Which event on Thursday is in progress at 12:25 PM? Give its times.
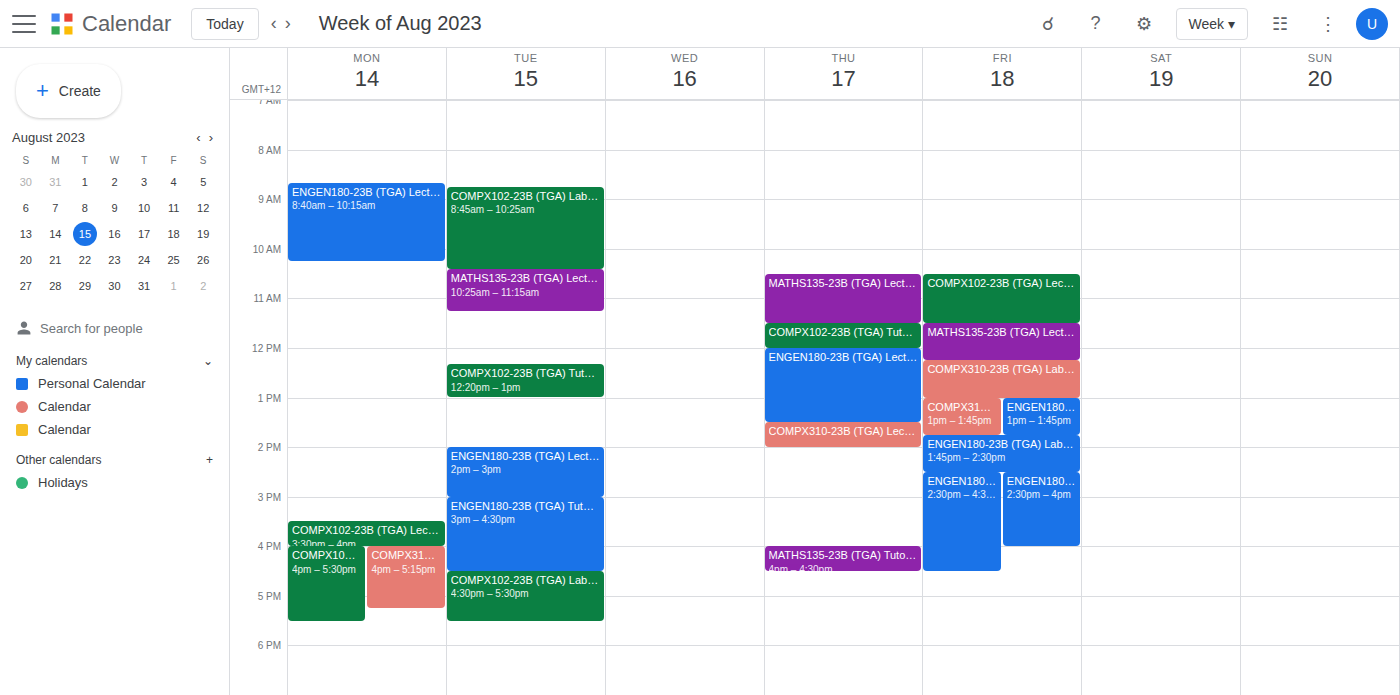
"ENGEN180-23B (TGA) Lecture", 12:00 PM to 1:30 PM